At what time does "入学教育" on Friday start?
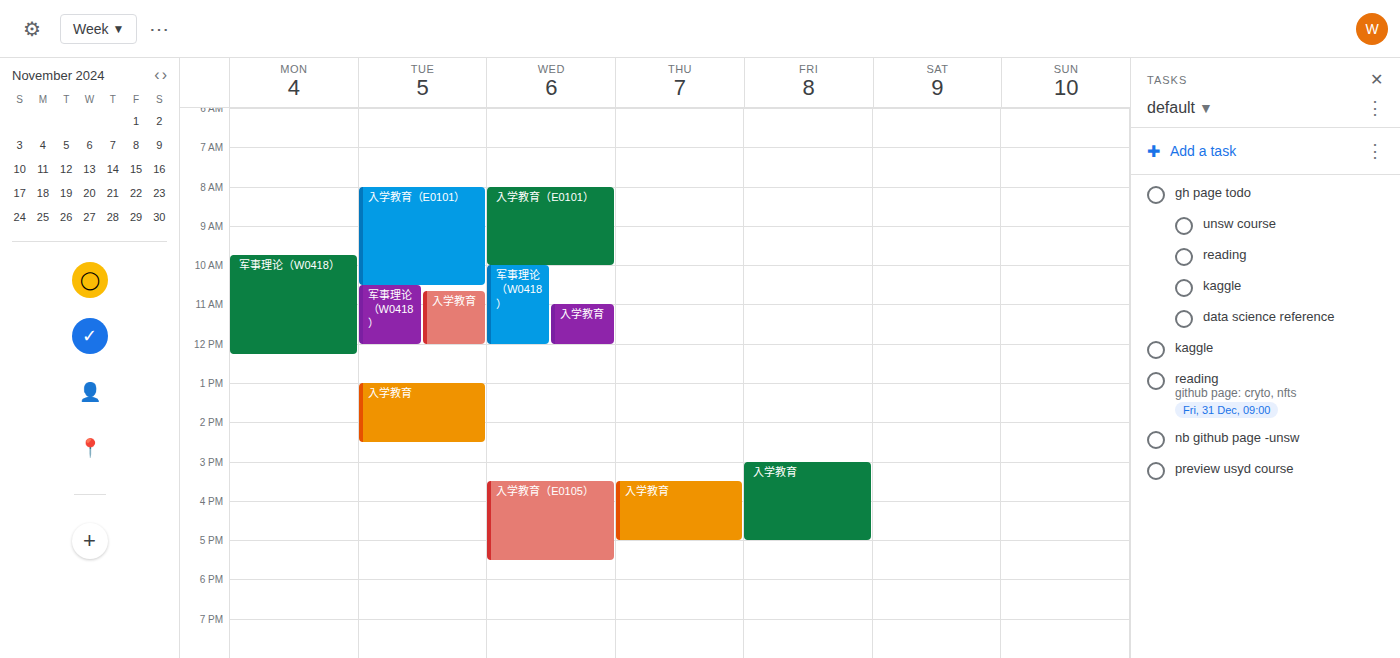
3:00 PM